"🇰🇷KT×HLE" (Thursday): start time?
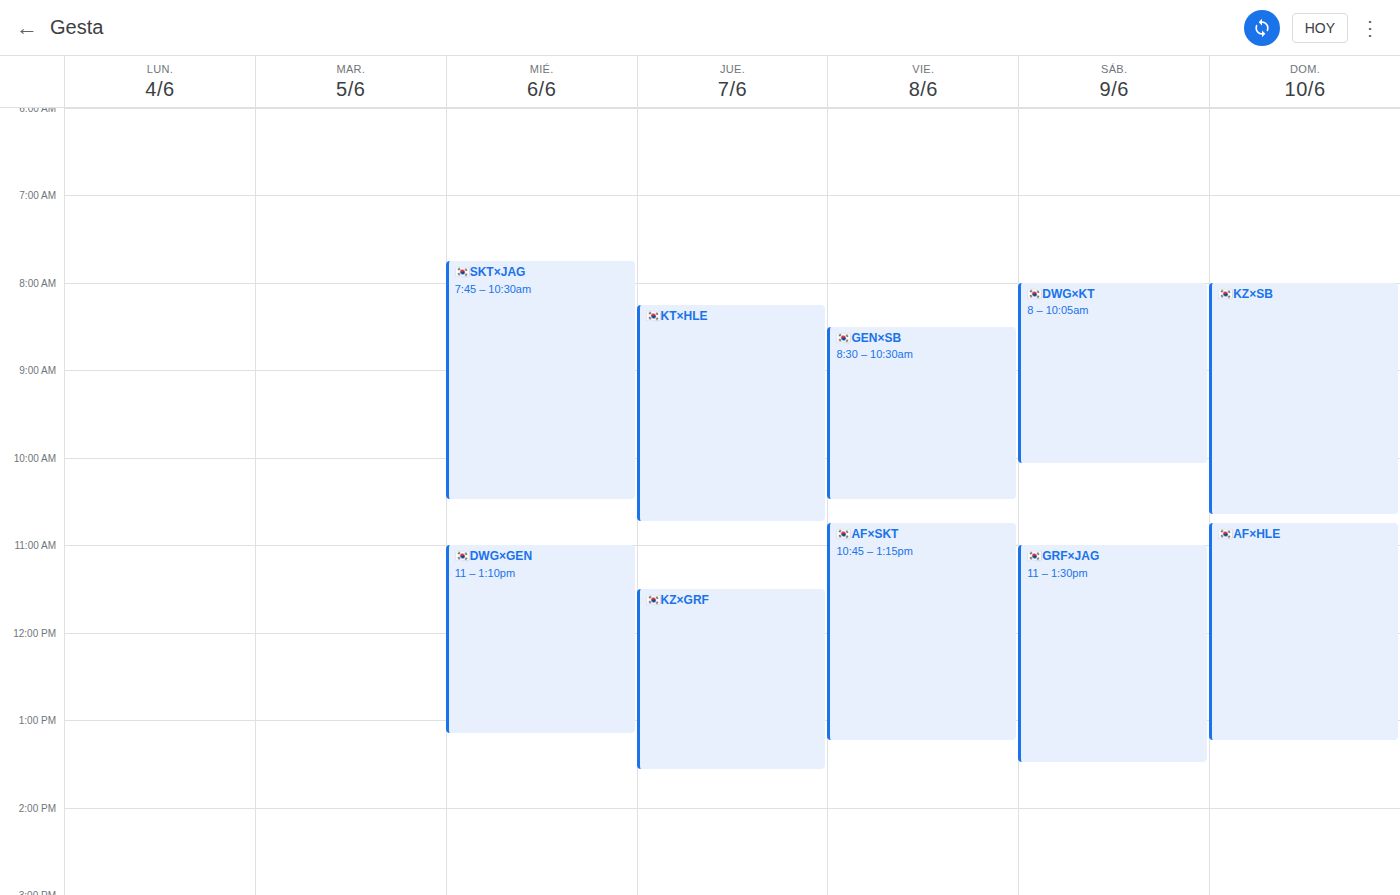
8:15 AM